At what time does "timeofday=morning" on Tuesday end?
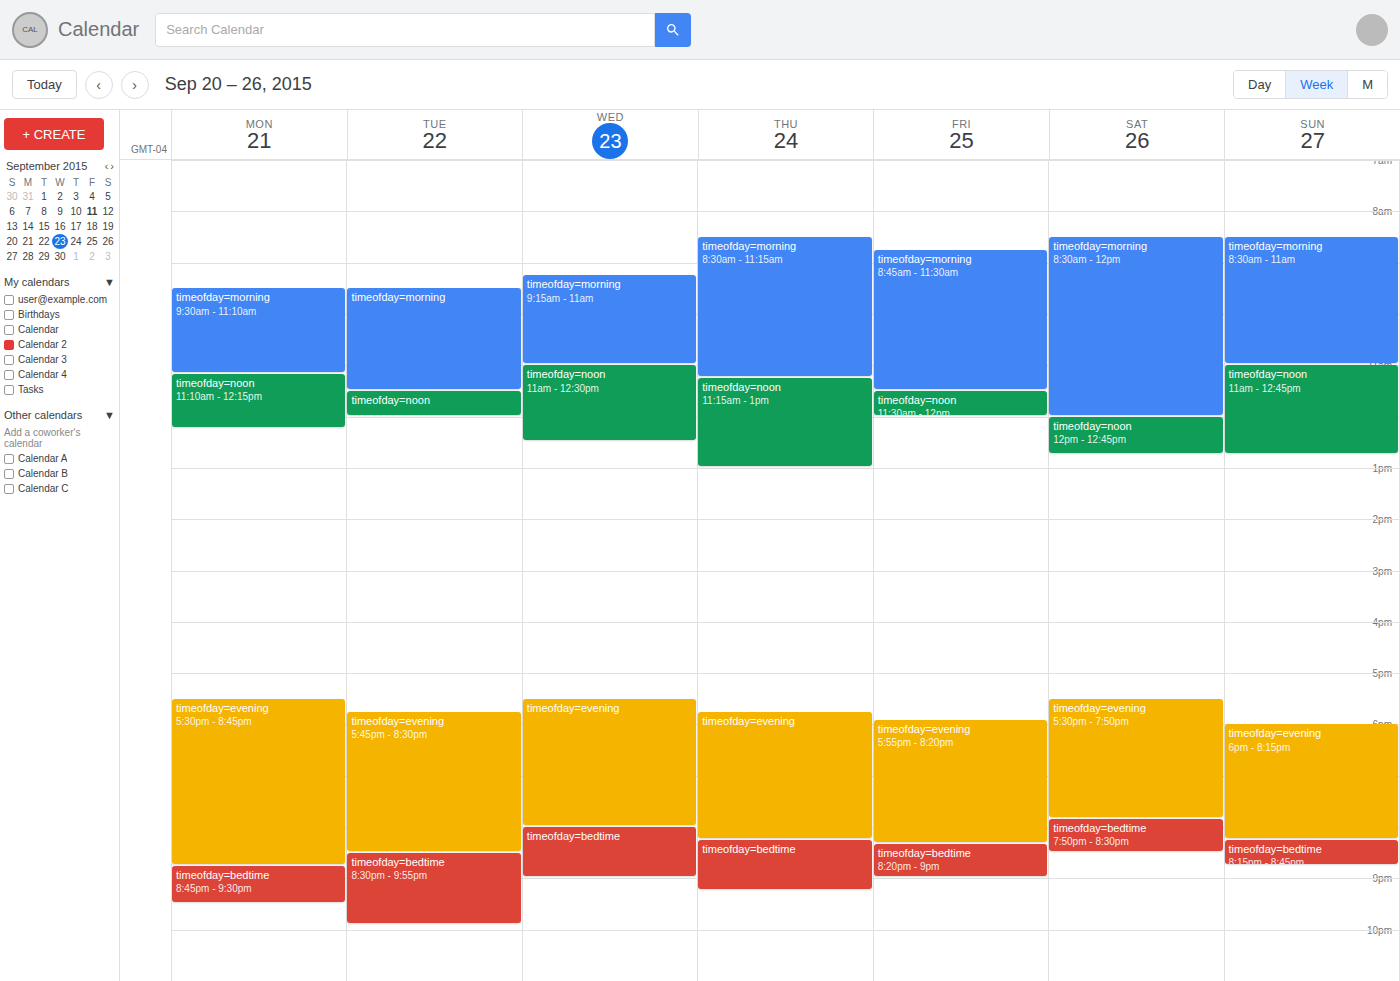
11:30 AM